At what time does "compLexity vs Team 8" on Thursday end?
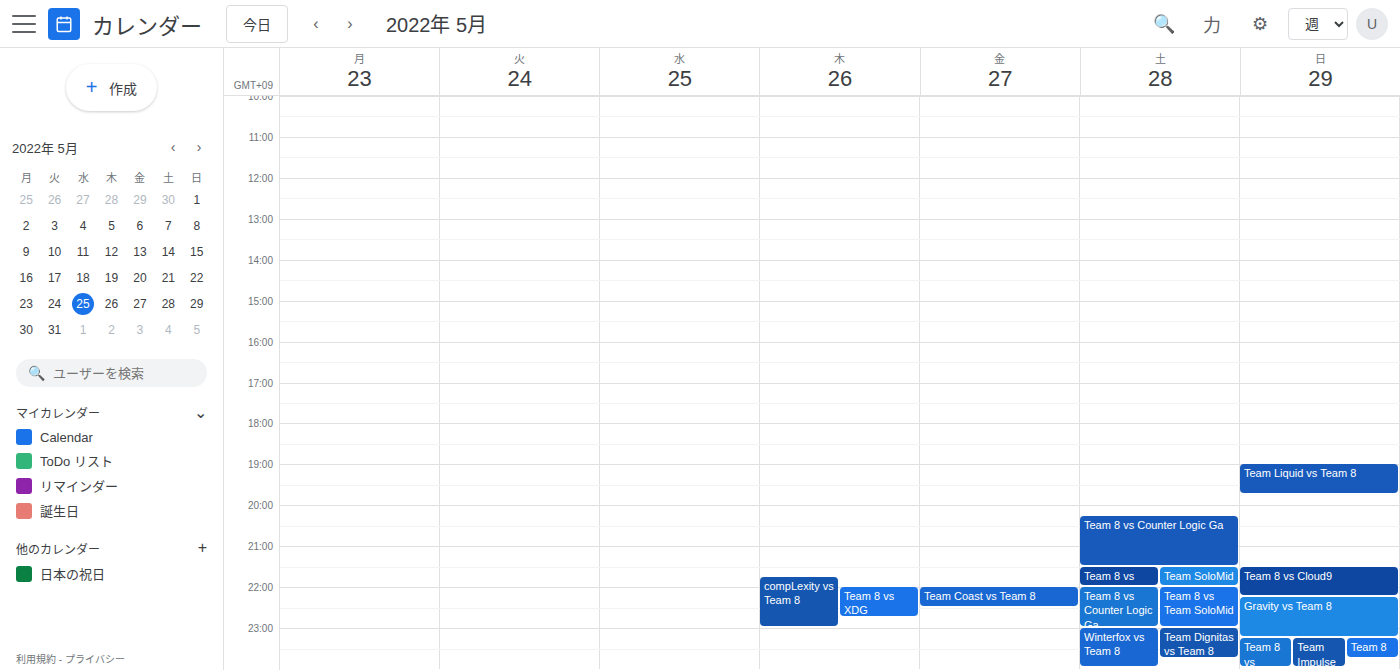
11:00 PM